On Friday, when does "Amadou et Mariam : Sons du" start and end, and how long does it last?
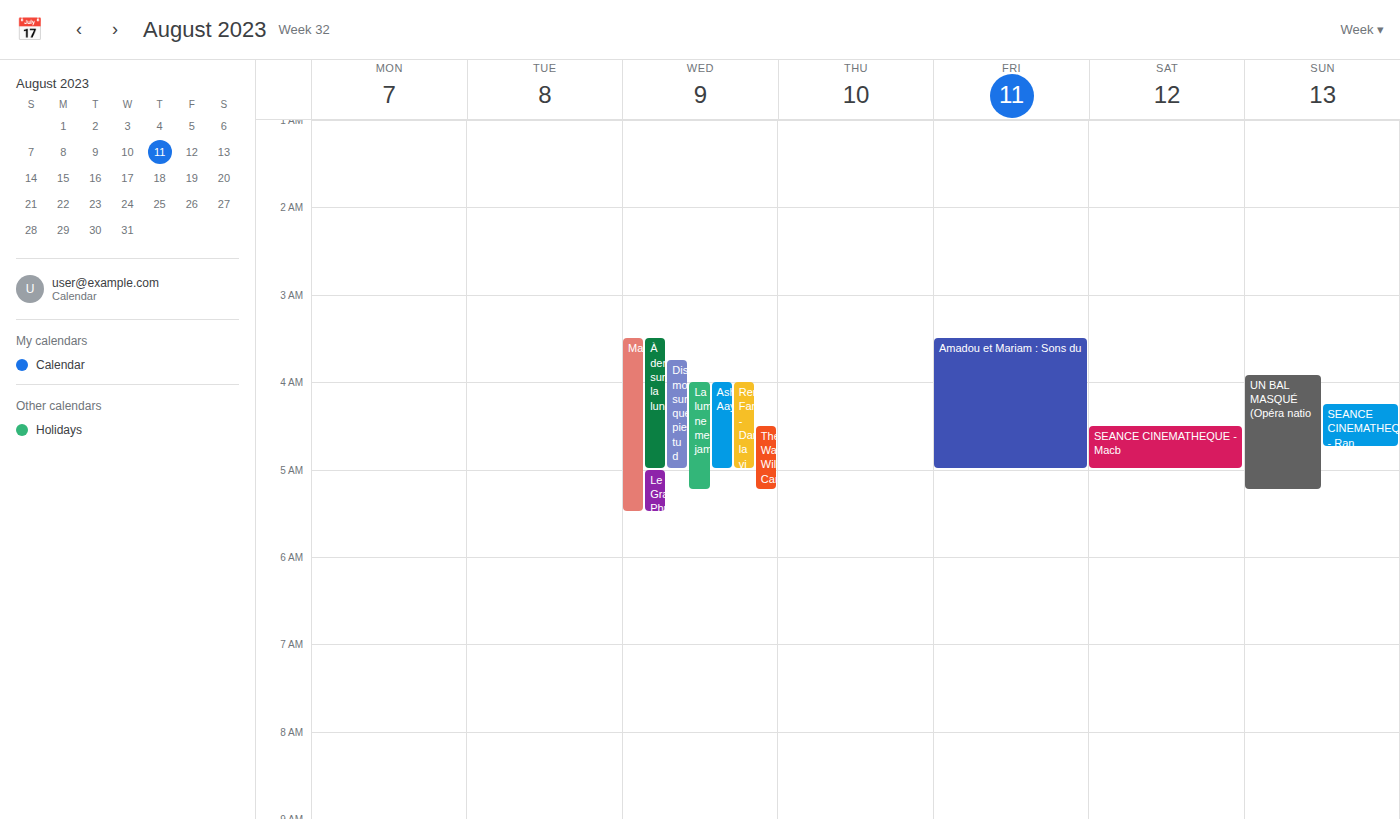
3:30 AM to 5:00 AM, 1 hour 30 minutes